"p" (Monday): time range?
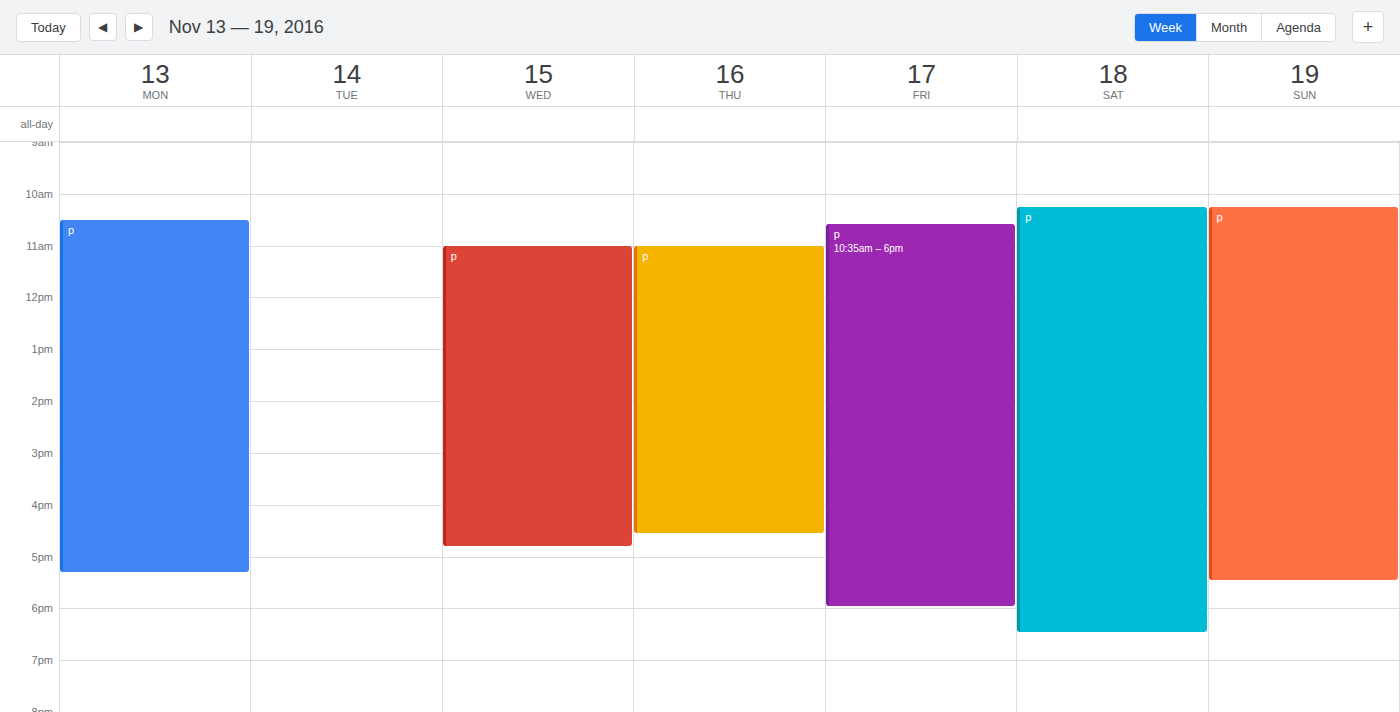
10:30 AM to 5:20 PM